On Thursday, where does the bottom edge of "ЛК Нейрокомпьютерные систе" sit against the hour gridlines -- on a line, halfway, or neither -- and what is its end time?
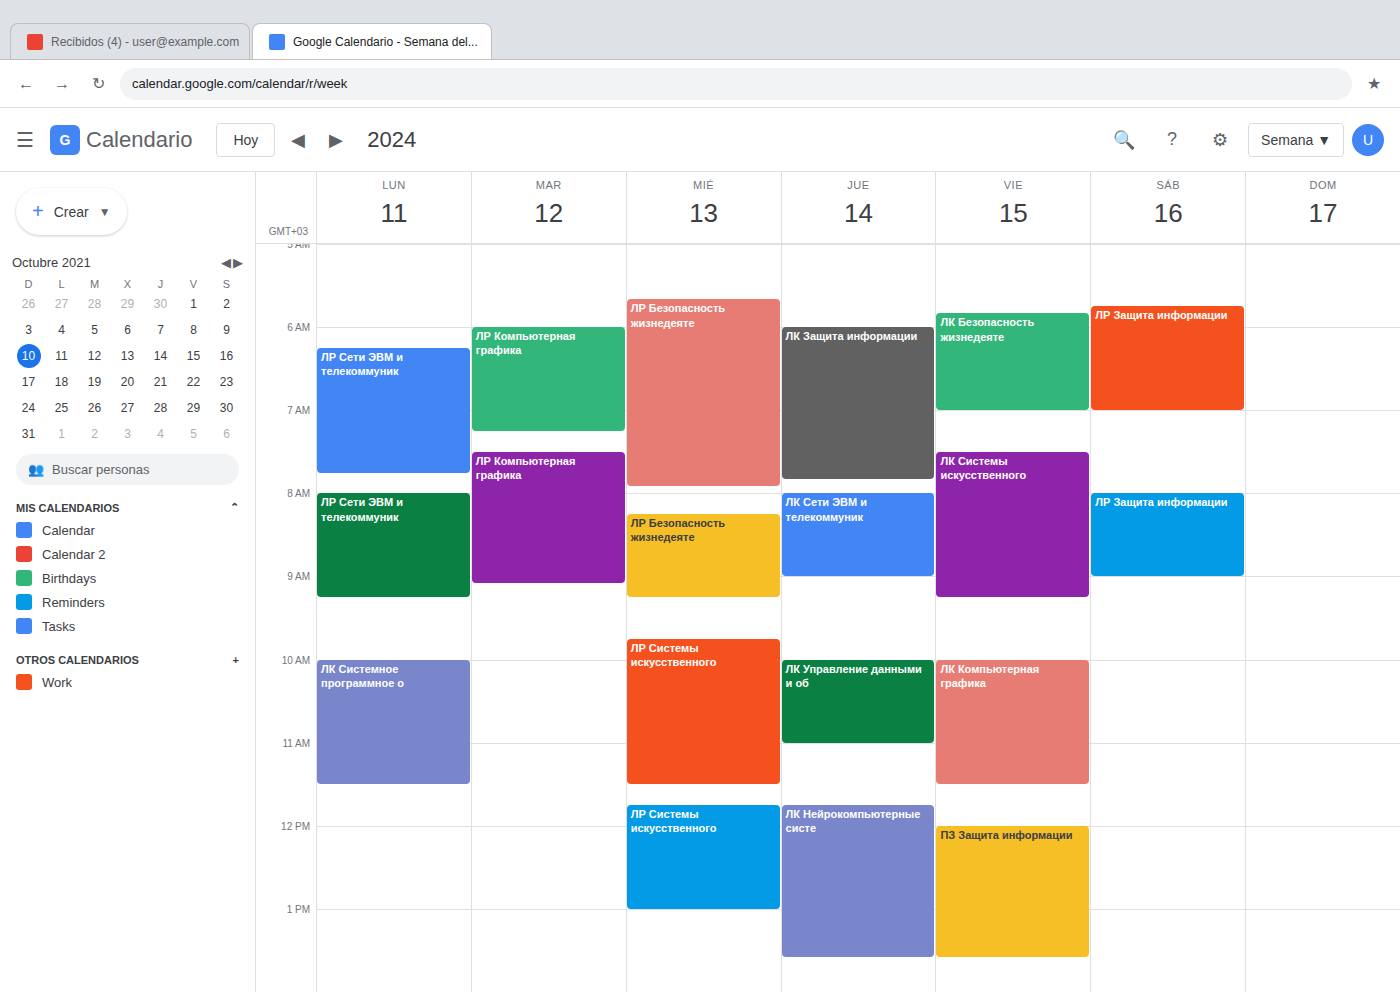
1:35 PM -- neither: 35 minutes below the 1 PM line and 25 minutes above the 2 PM line.